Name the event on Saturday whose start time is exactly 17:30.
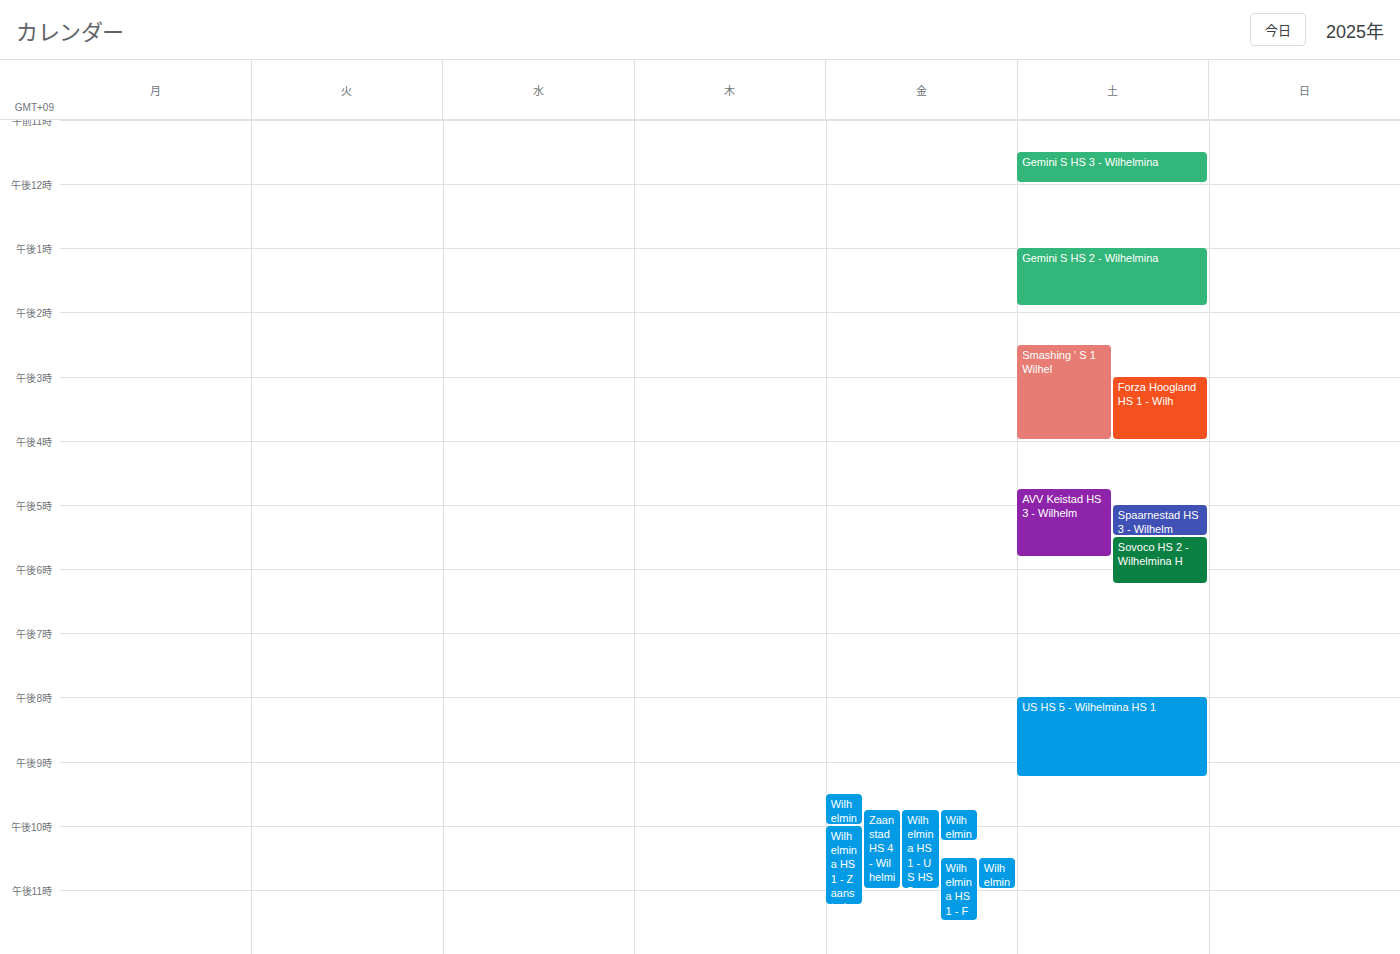
"Sovoco HS 2 - Wilhelmina H"